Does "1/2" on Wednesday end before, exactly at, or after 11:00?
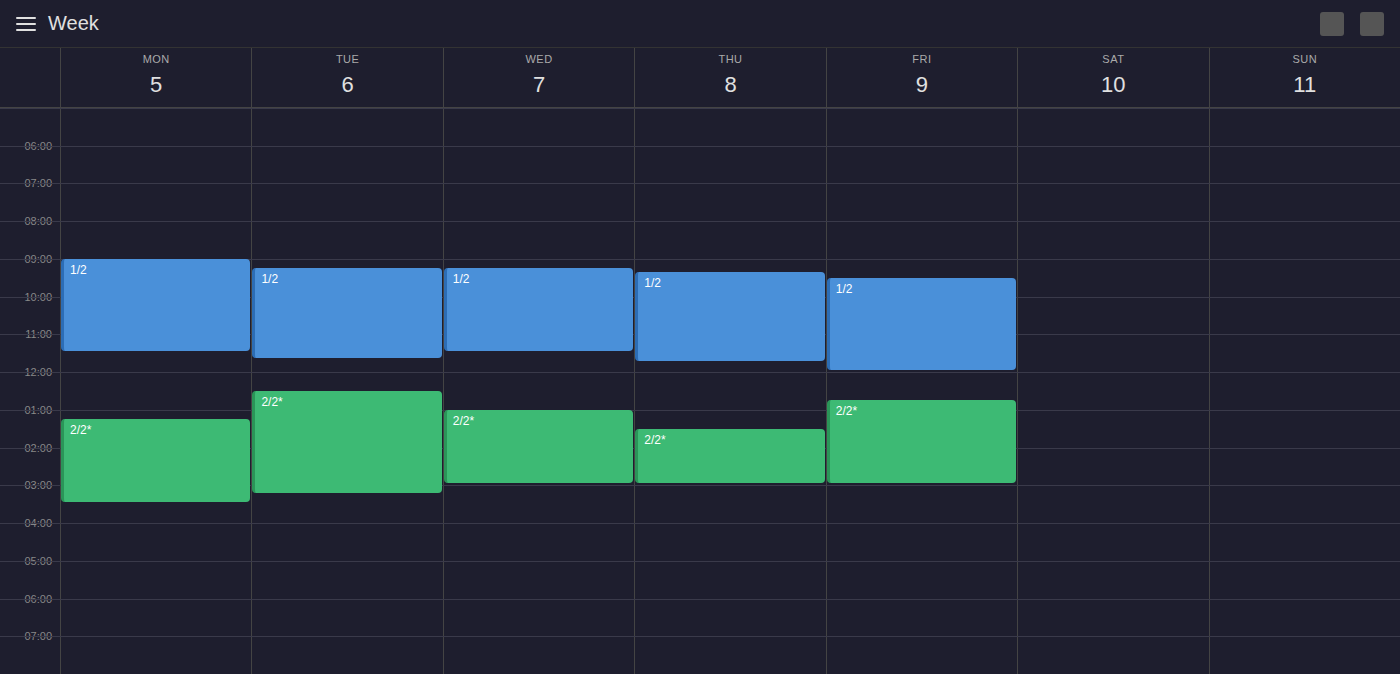
11:30 -- after 11:00, 30 minutes below the 11:00 line.